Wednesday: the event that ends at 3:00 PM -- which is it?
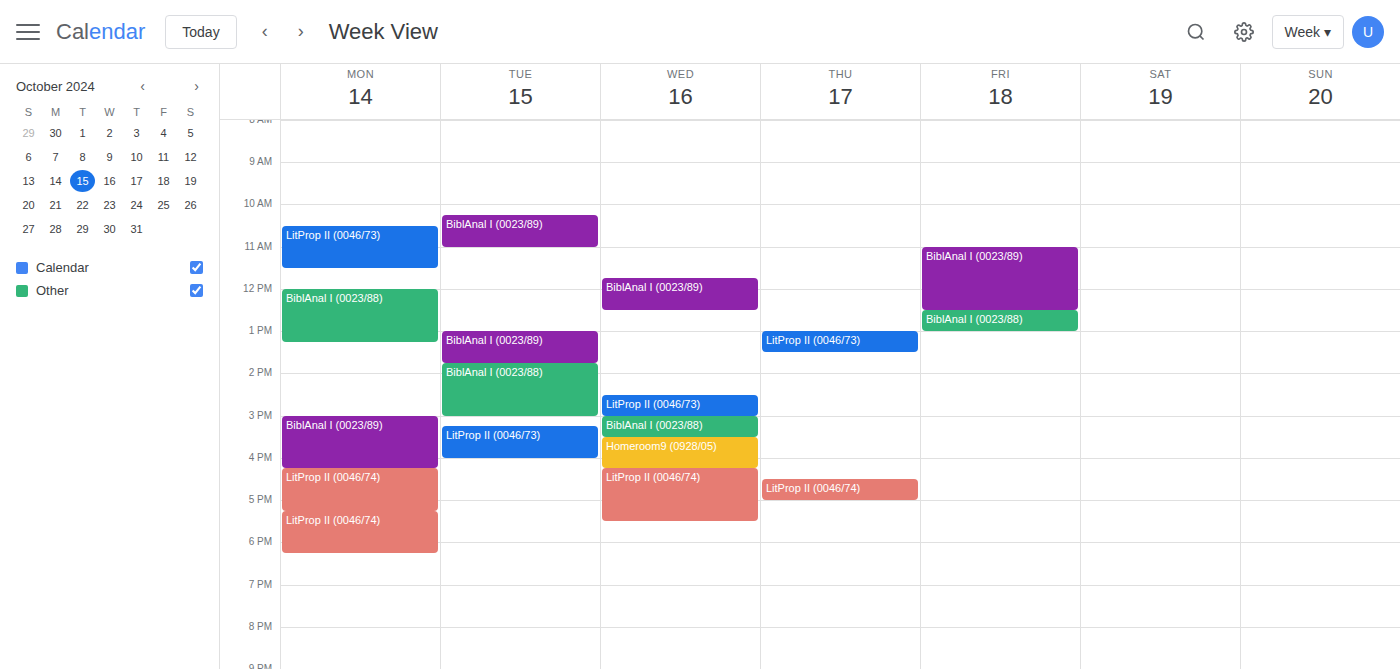
"LitProp II (0046/73)"